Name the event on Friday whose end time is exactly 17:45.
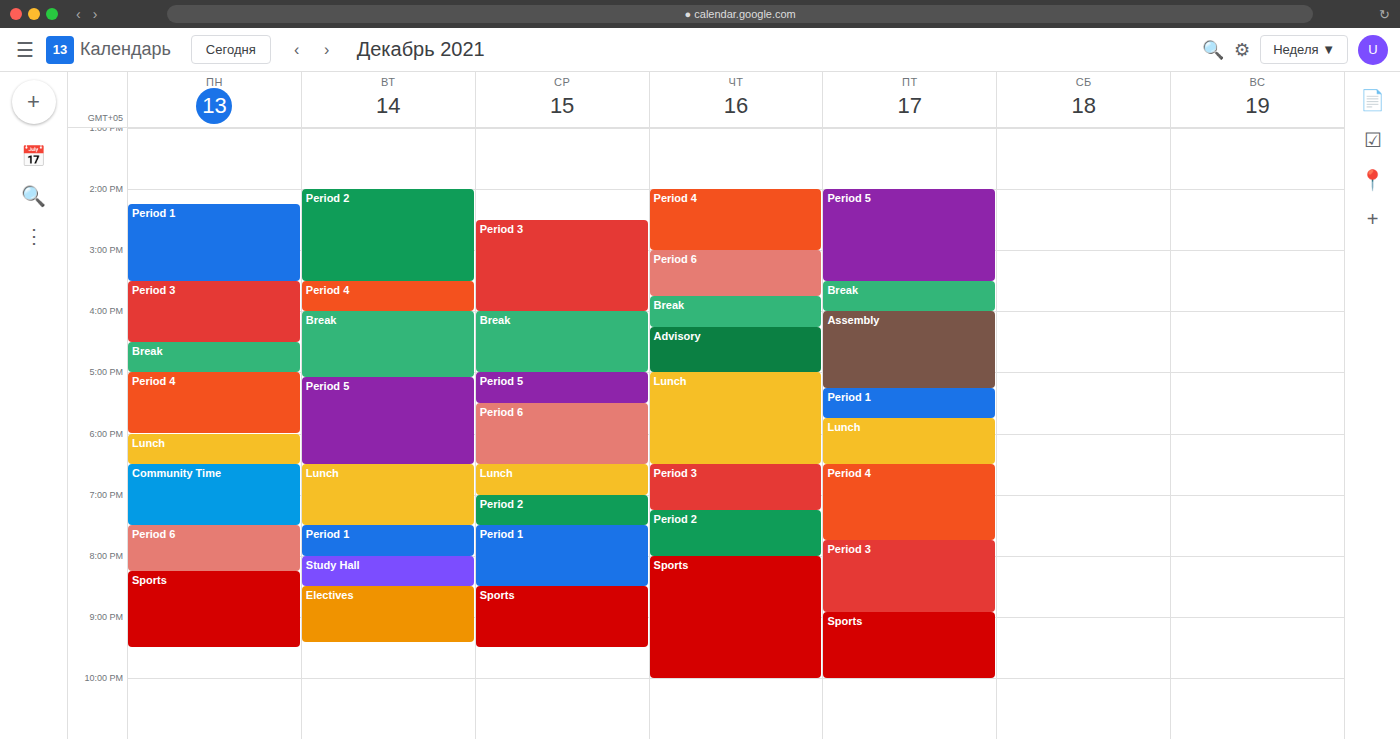
"Period 1"